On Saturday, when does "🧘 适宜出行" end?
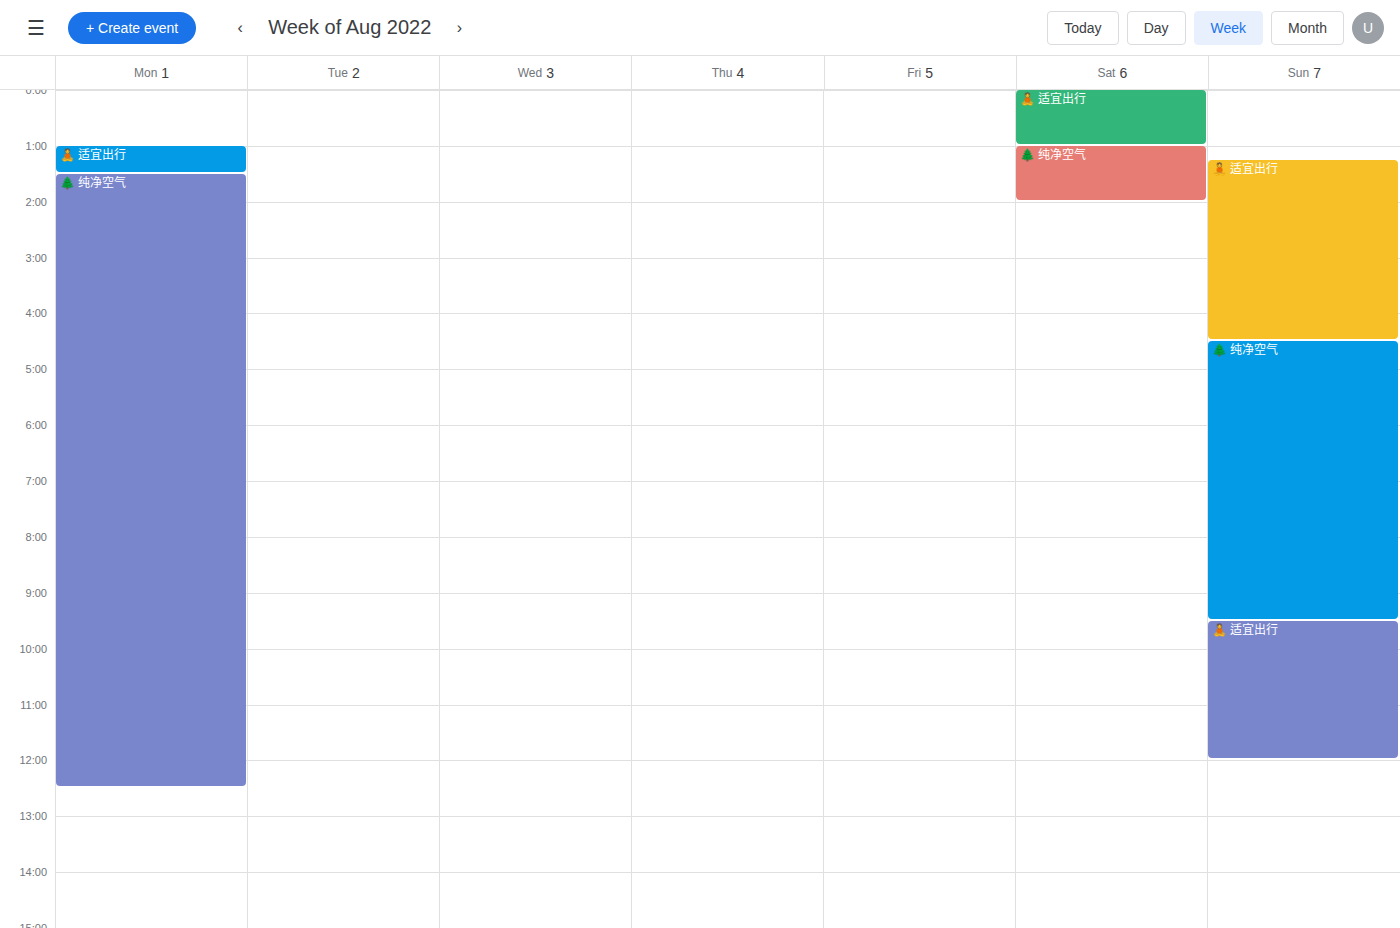
1:00 AM